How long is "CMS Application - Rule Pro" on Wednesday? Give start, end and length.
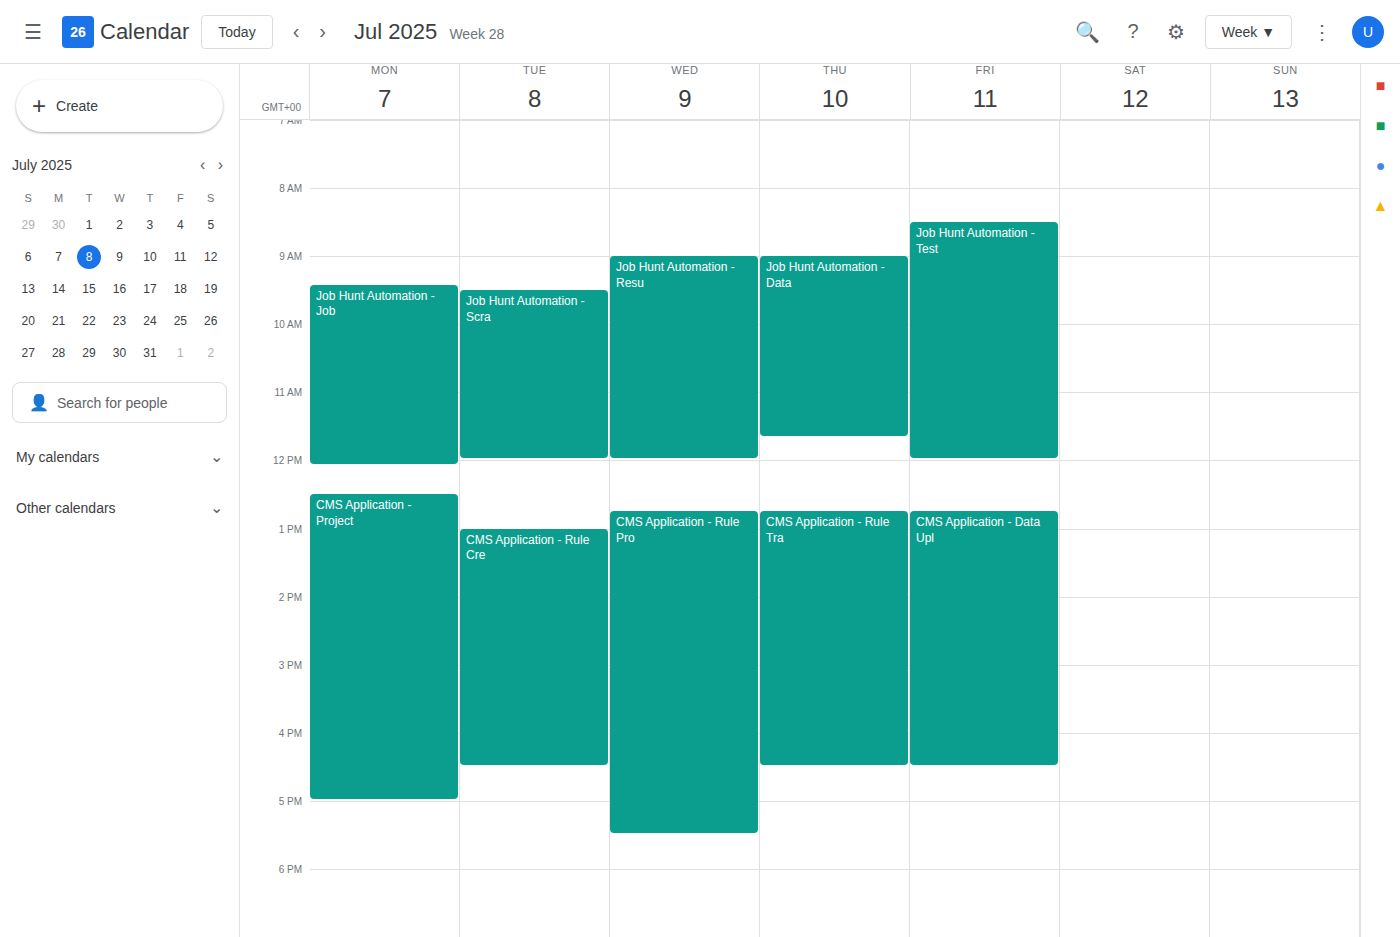
12:45 PM to 5:30 PM, 4 hours 45 minutes